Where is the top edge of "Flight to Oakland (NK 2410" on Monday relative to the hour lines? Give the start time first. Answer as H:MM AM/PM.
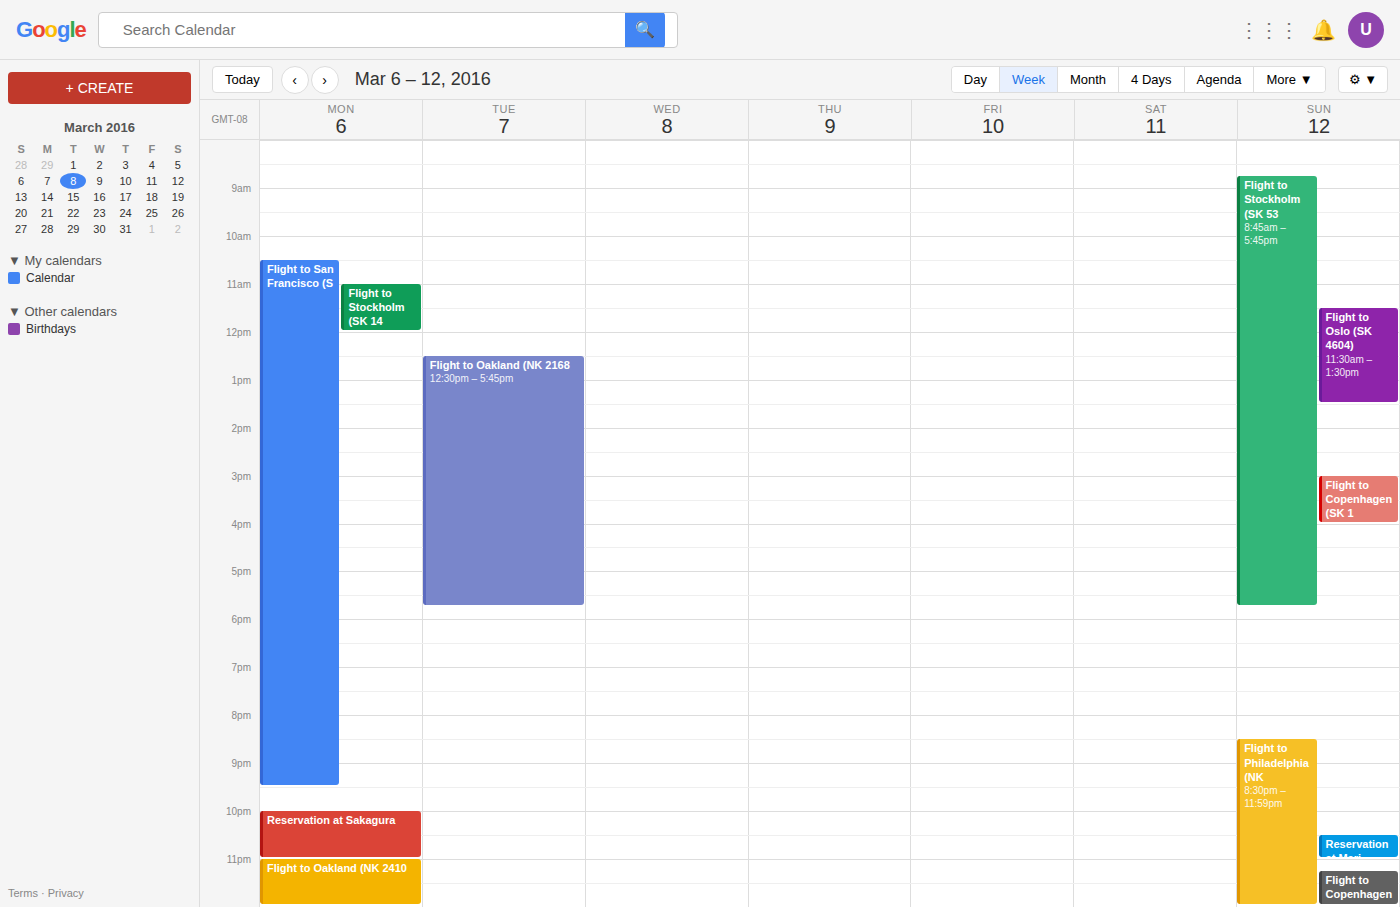
11:00 PM -- exactly on the 11 PM line.